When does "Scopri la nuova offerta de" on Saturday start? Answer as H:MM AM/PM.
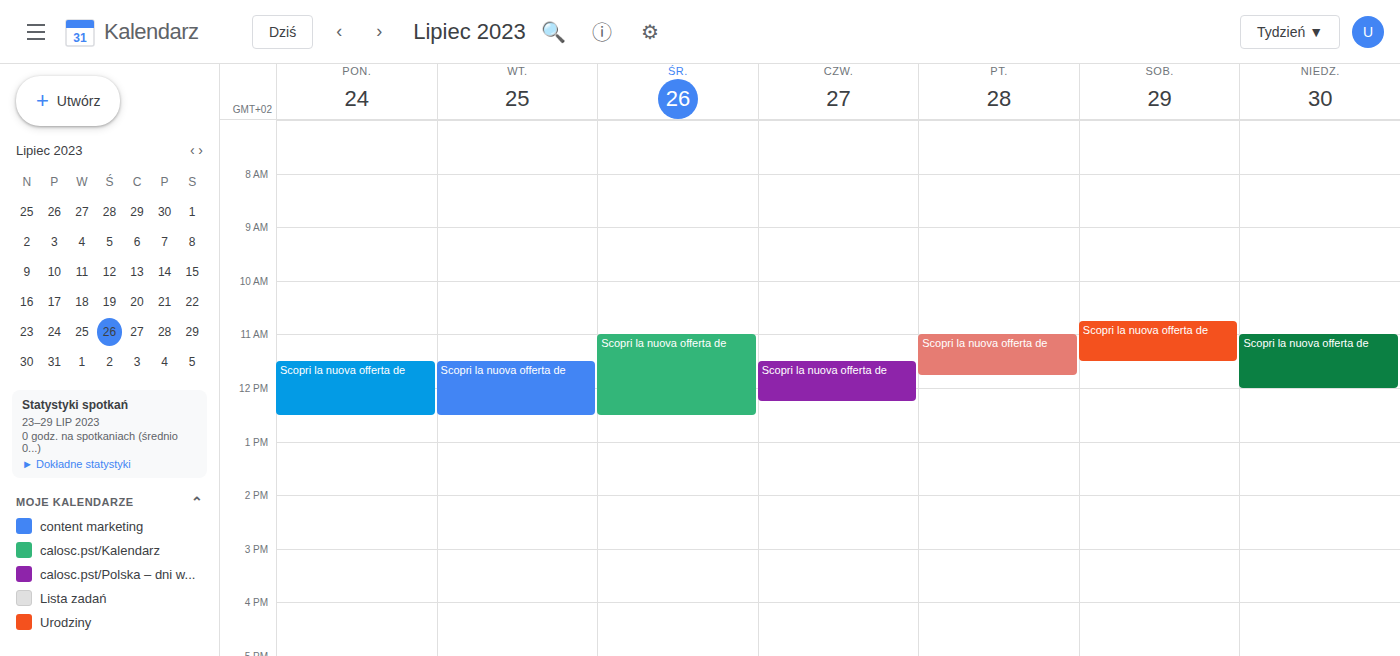
10:45 AM